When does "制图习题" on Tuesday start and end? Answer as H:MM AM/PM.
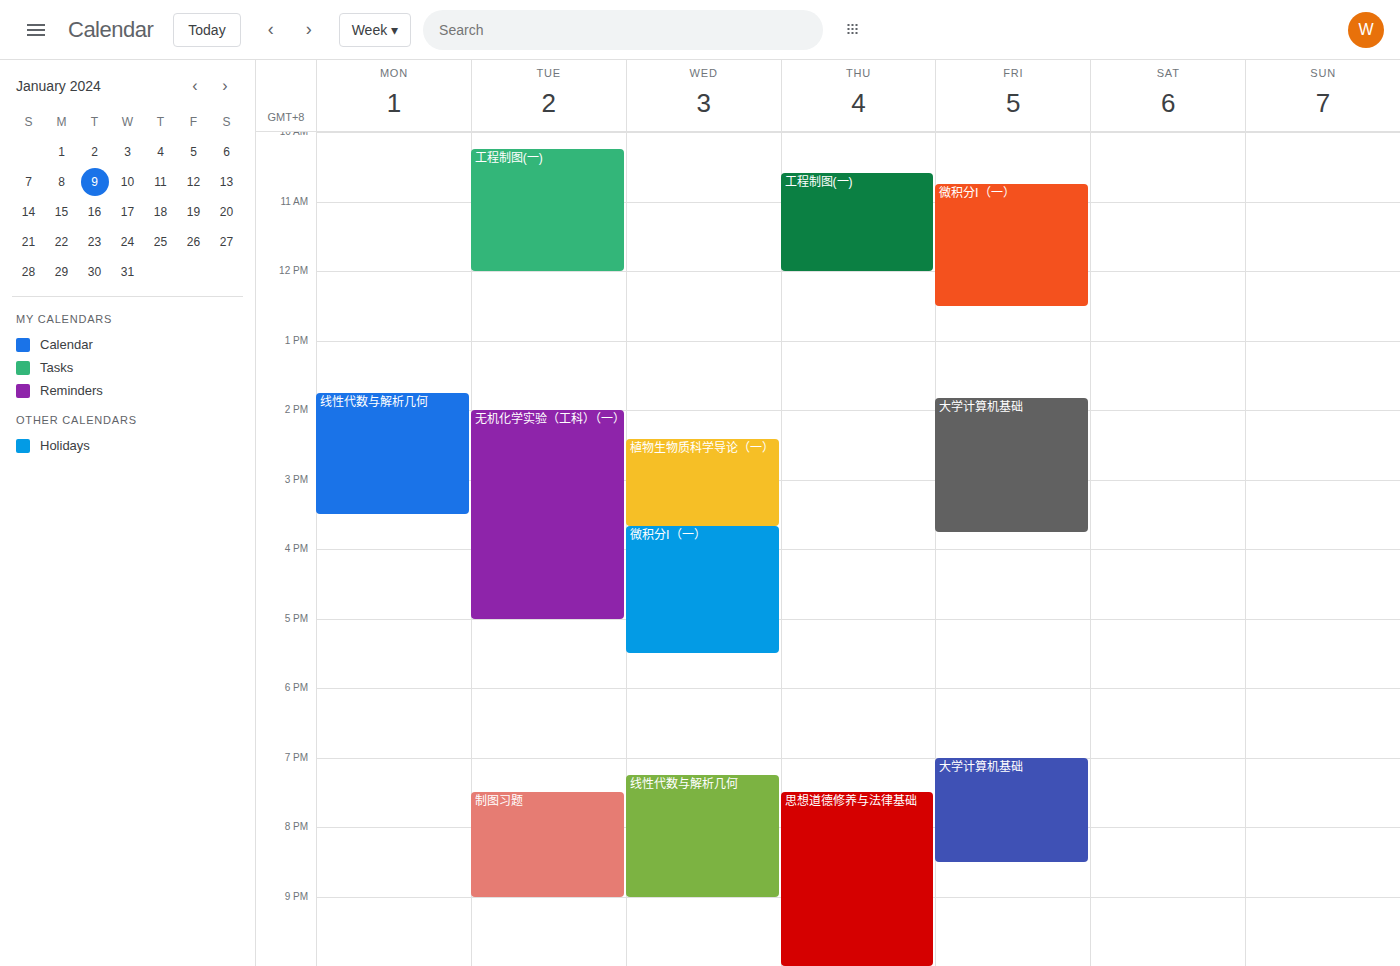
7:30 PM to 9:00 PM